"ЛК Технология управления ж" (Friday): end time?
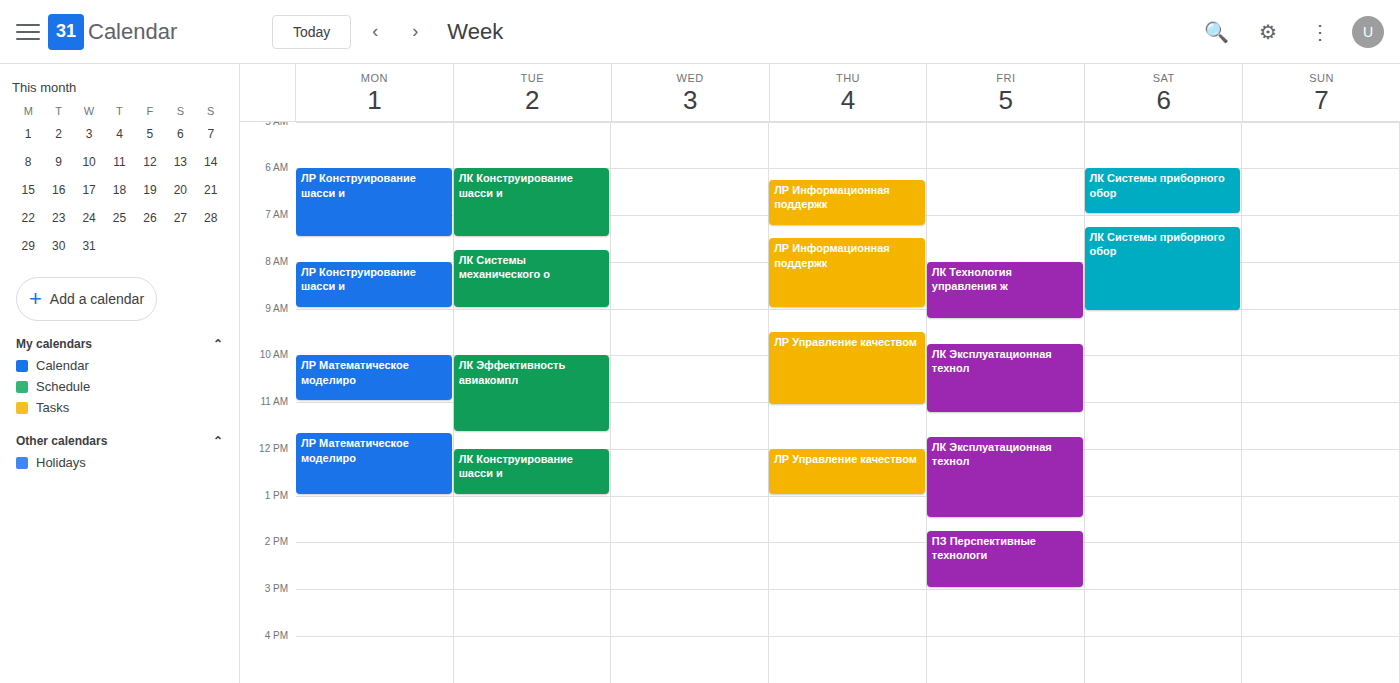
9:15 AM